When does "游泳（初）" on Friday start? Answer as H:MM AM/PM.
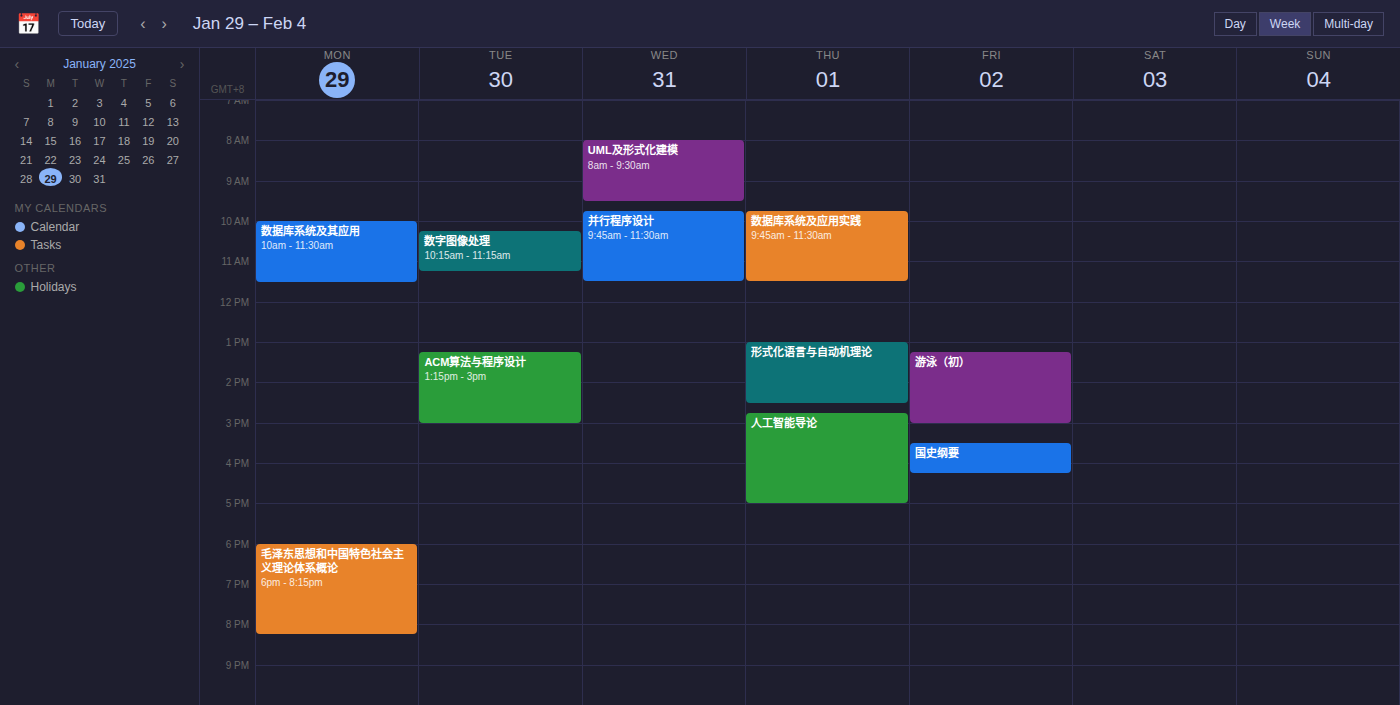
1:15 PM